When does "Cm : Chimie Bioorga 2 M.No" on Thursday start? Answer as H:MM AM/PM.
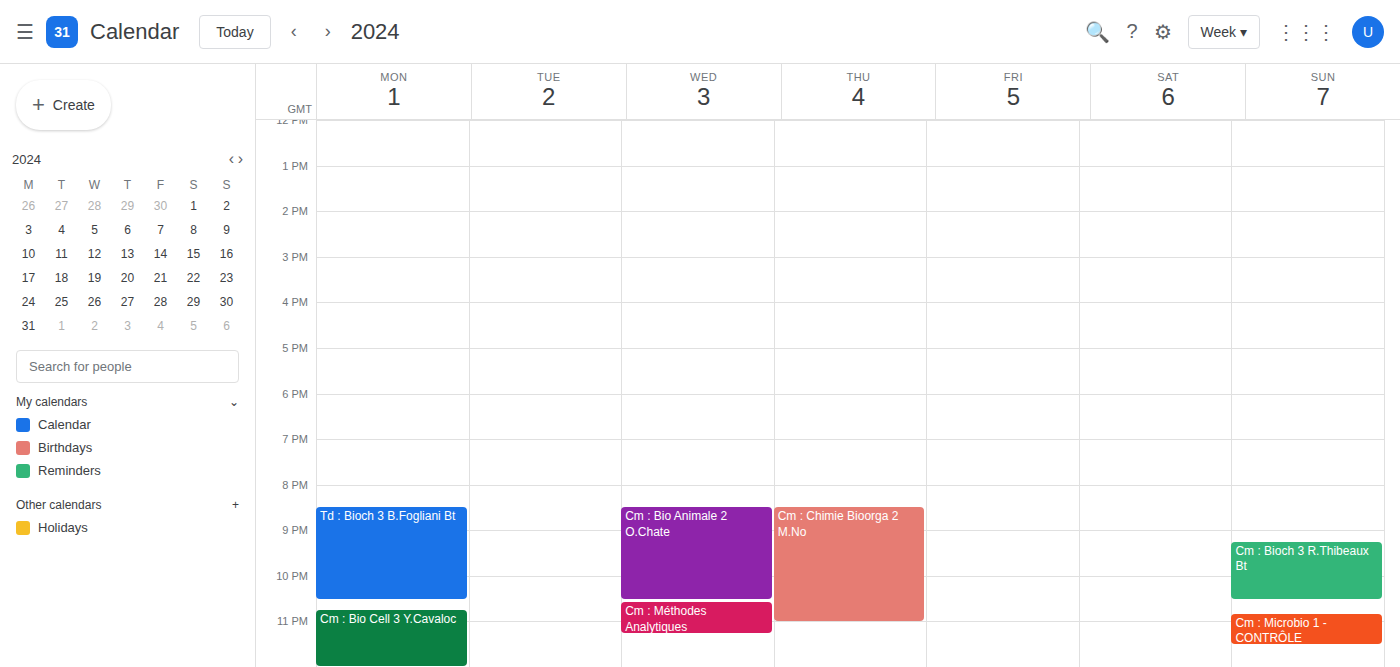
8:30 PM